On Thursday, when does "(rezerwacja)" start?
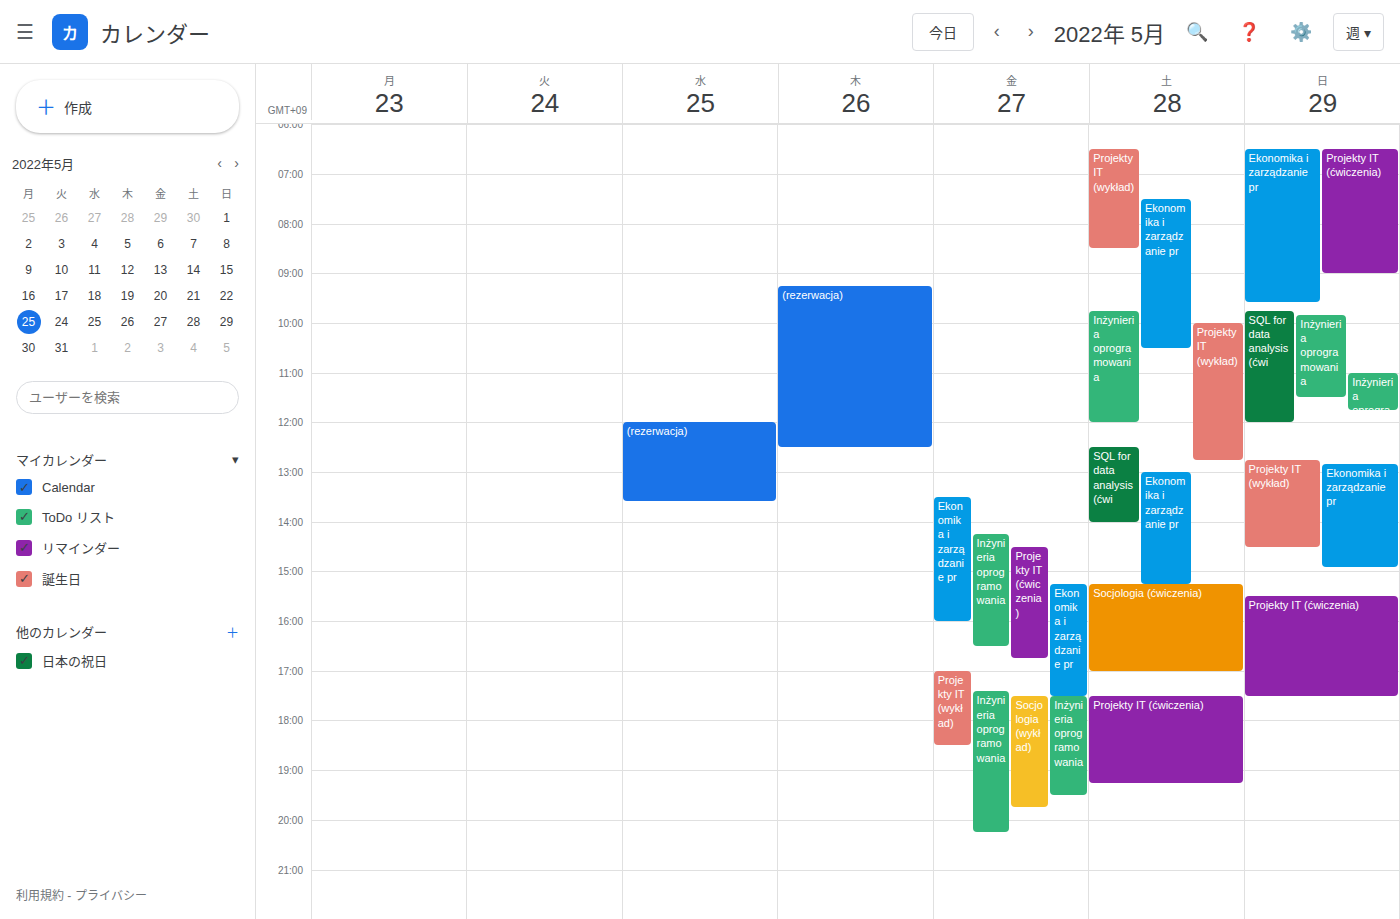
9:15 AM